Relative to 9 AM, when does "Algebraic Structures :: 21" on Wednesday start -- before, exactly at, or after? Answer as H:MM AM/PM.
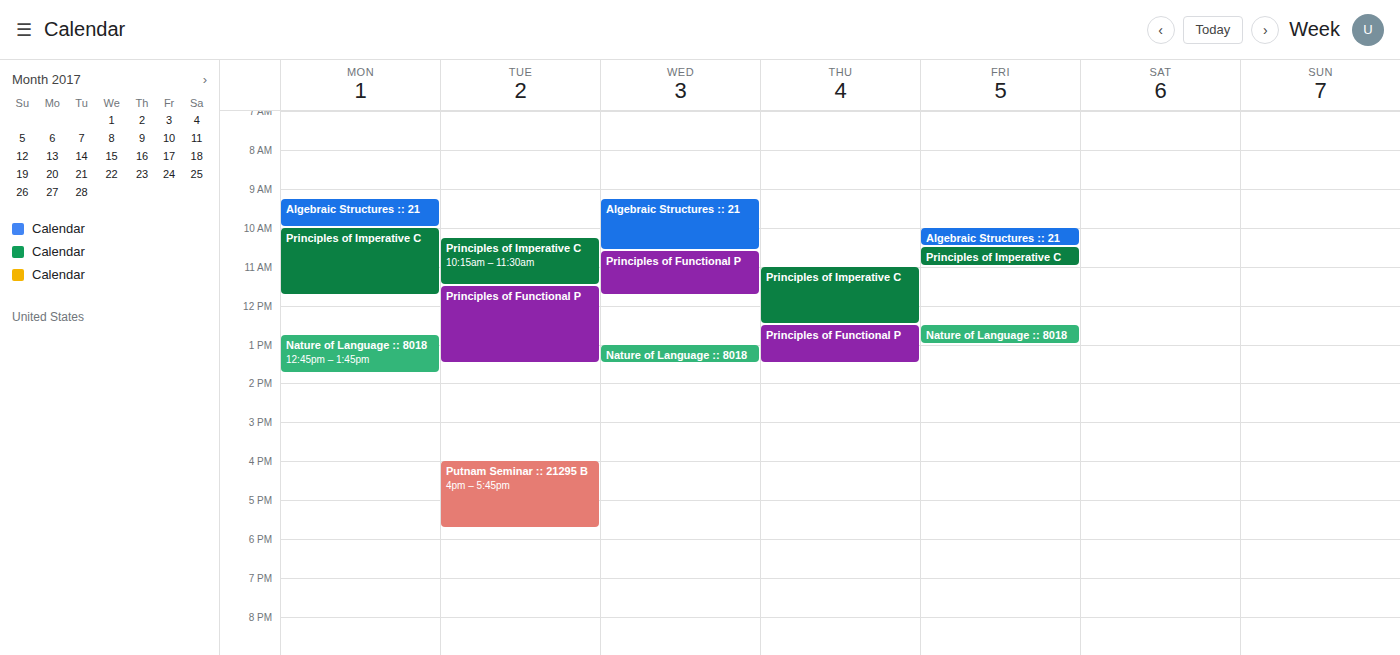
9:15 AM -- after 9 AM, 15 minutes below the 9 AM line.